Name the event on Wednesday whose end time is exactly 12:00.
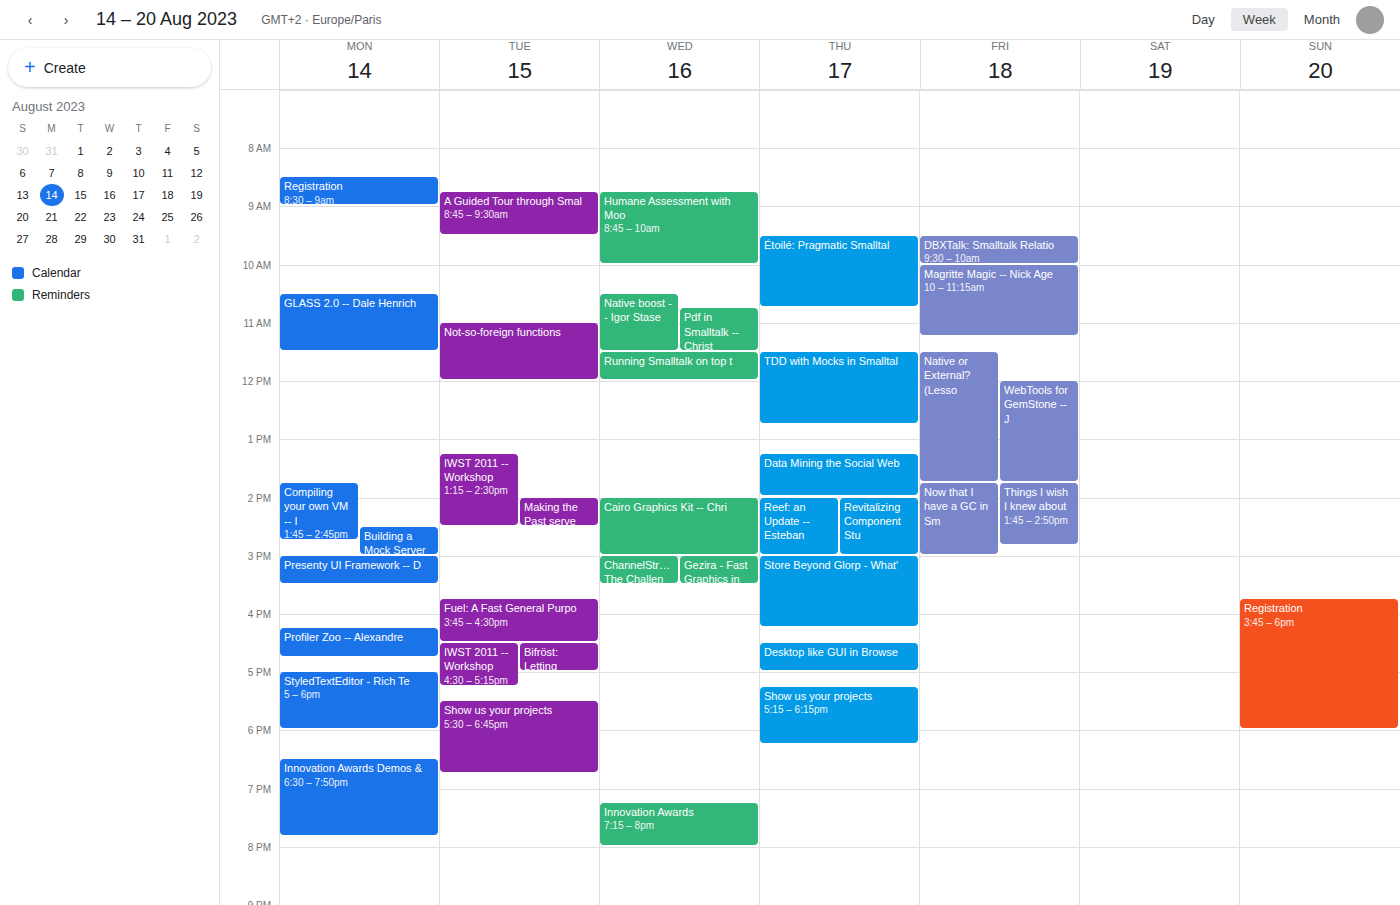
"Running Smalltalk on top t"